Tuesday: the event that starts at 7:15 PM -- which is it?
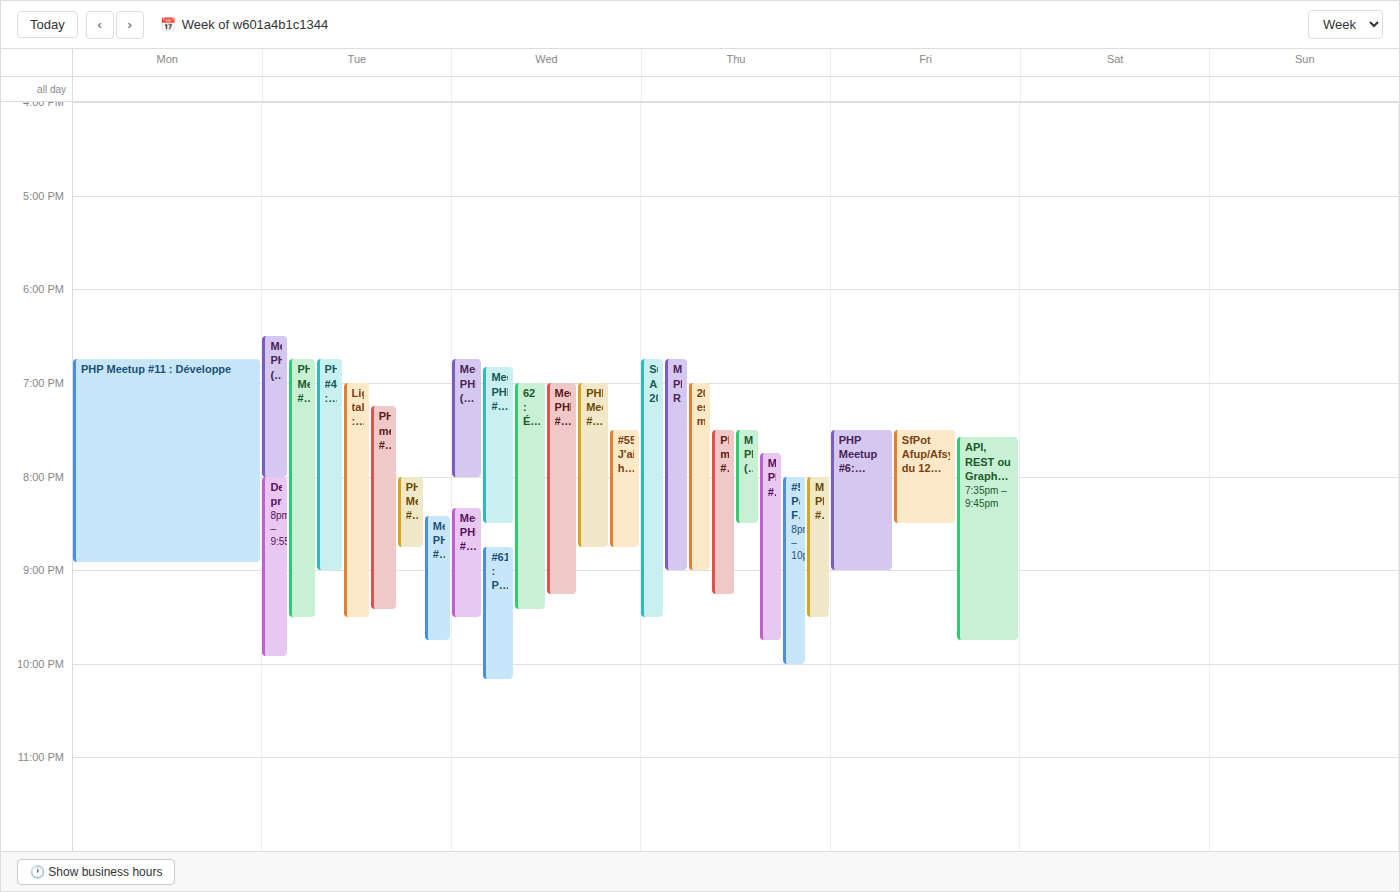
"PHP meetup #19 - Recruter"